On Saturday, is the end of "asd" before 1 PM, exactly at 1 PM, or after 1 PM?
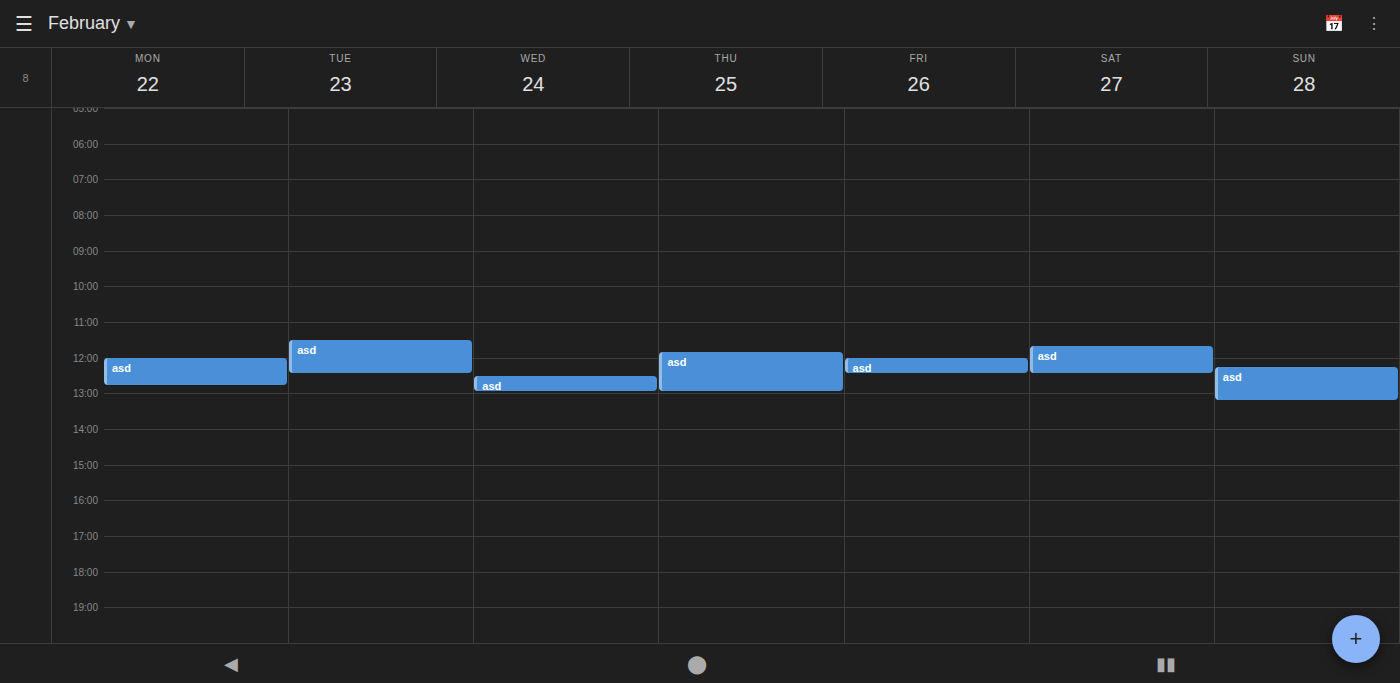
12:30 PM -- before 1 PM, 30 minutes above the 1 PM line.